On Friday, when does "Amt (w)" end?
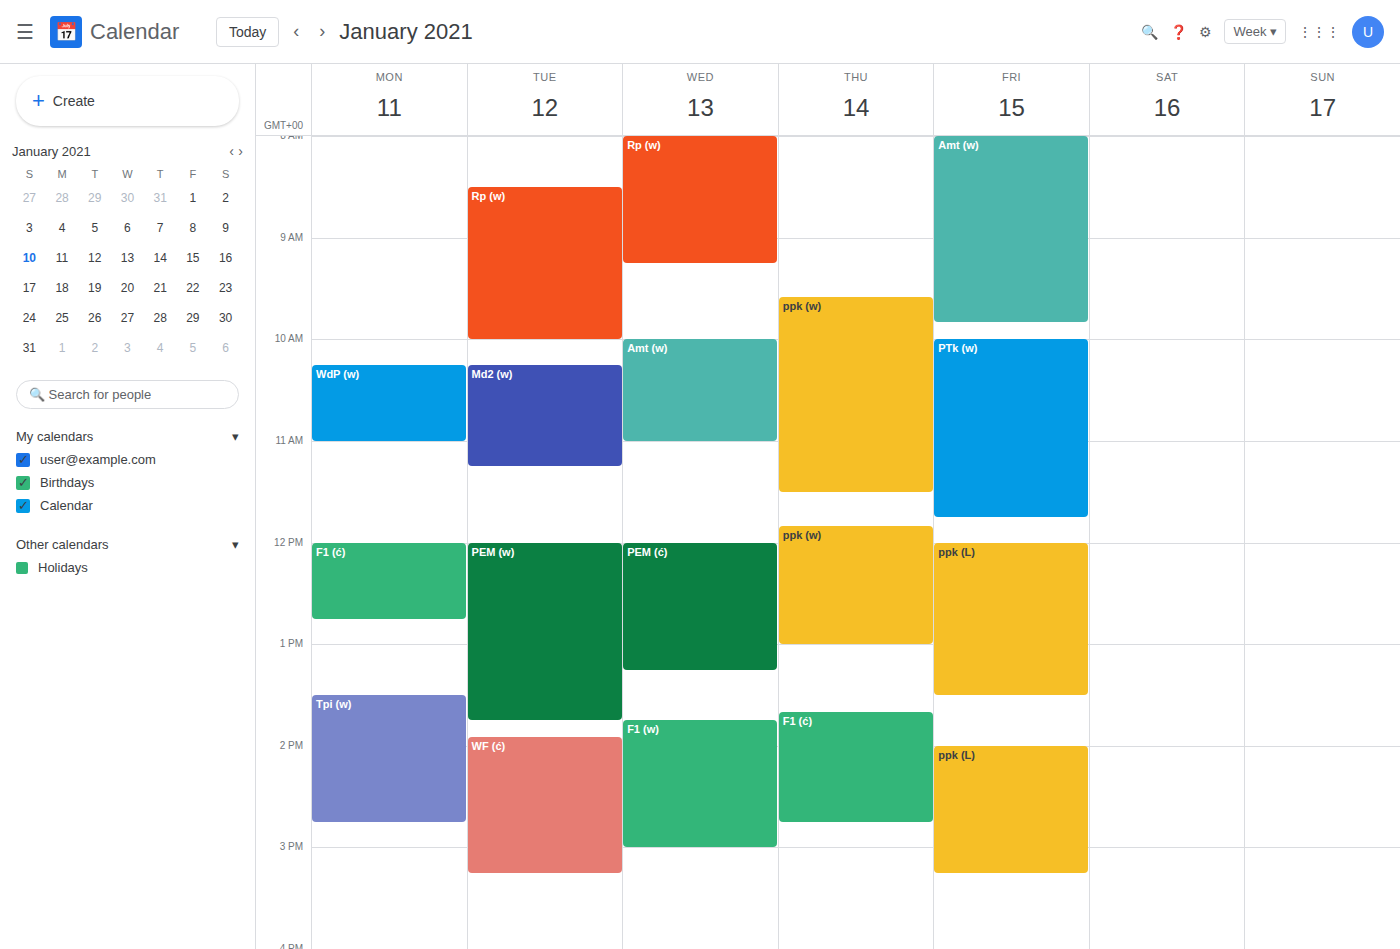
9:50 AM